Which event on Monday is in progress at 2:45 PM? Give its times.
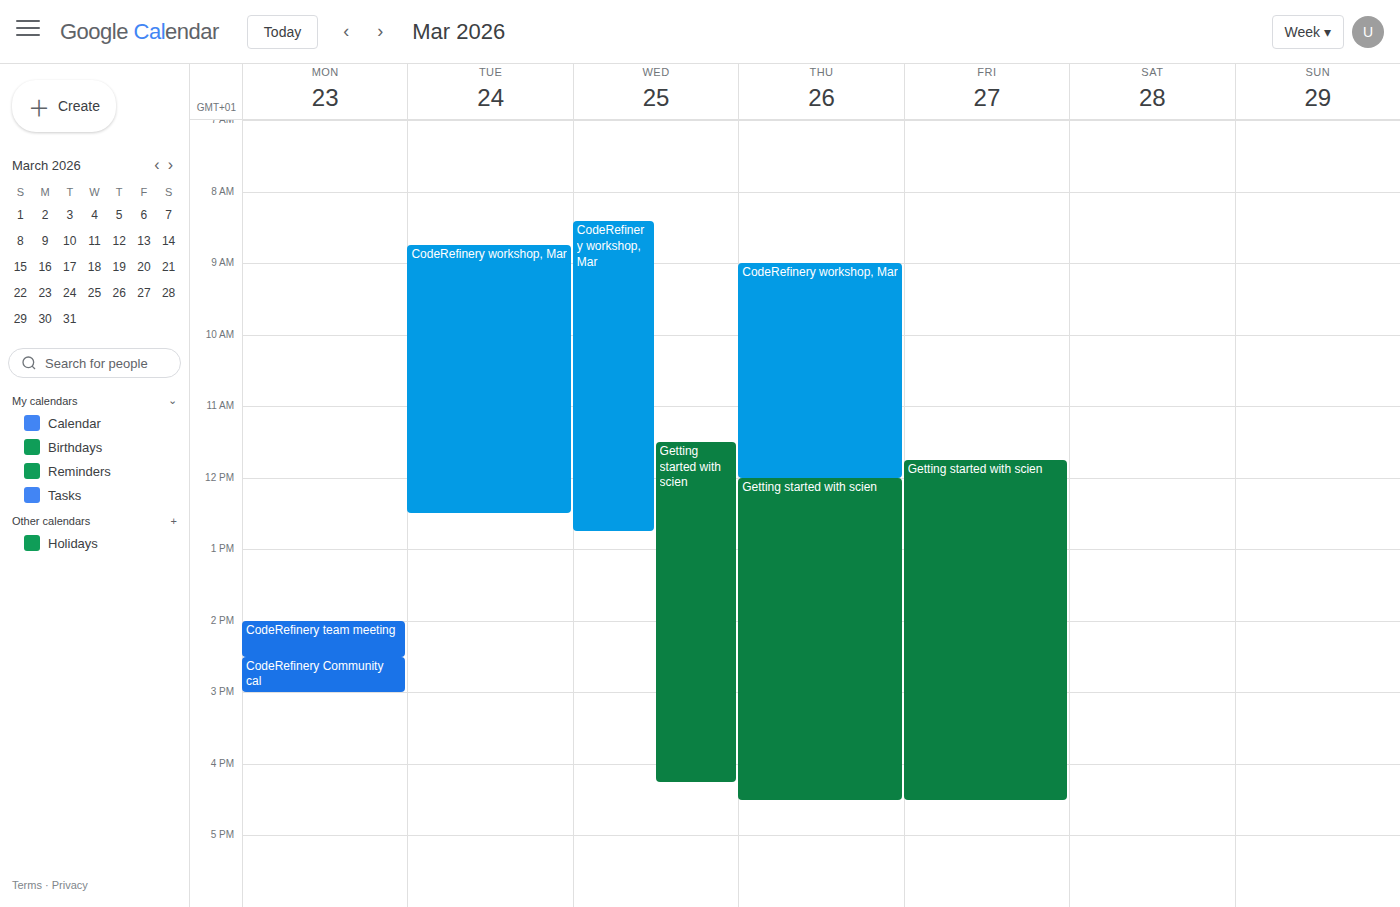
"CodeRefinery Community cal", 2:30 PM to 3:00 PM